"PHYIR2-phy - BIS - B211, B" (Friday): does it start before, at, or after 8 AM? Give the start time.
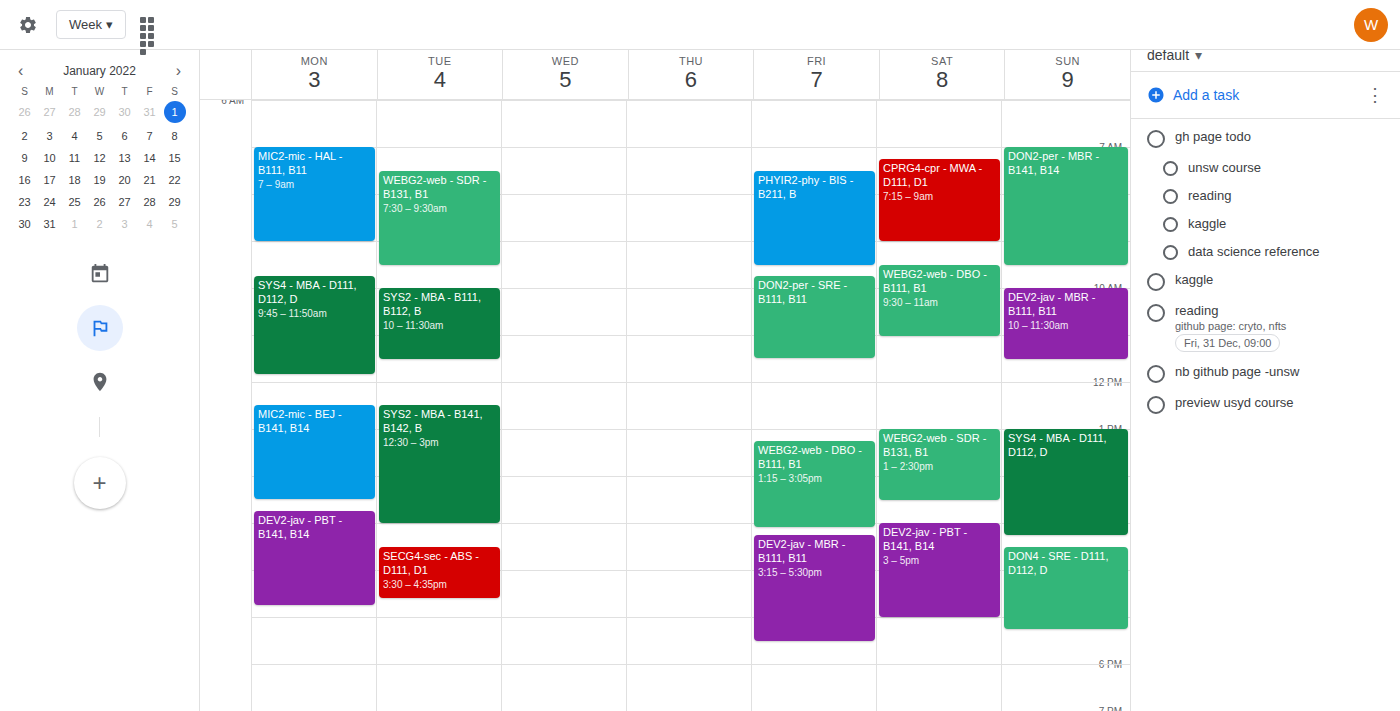
7:30 AM -- before 8 AM, 30 minutes above the 8 AM line.